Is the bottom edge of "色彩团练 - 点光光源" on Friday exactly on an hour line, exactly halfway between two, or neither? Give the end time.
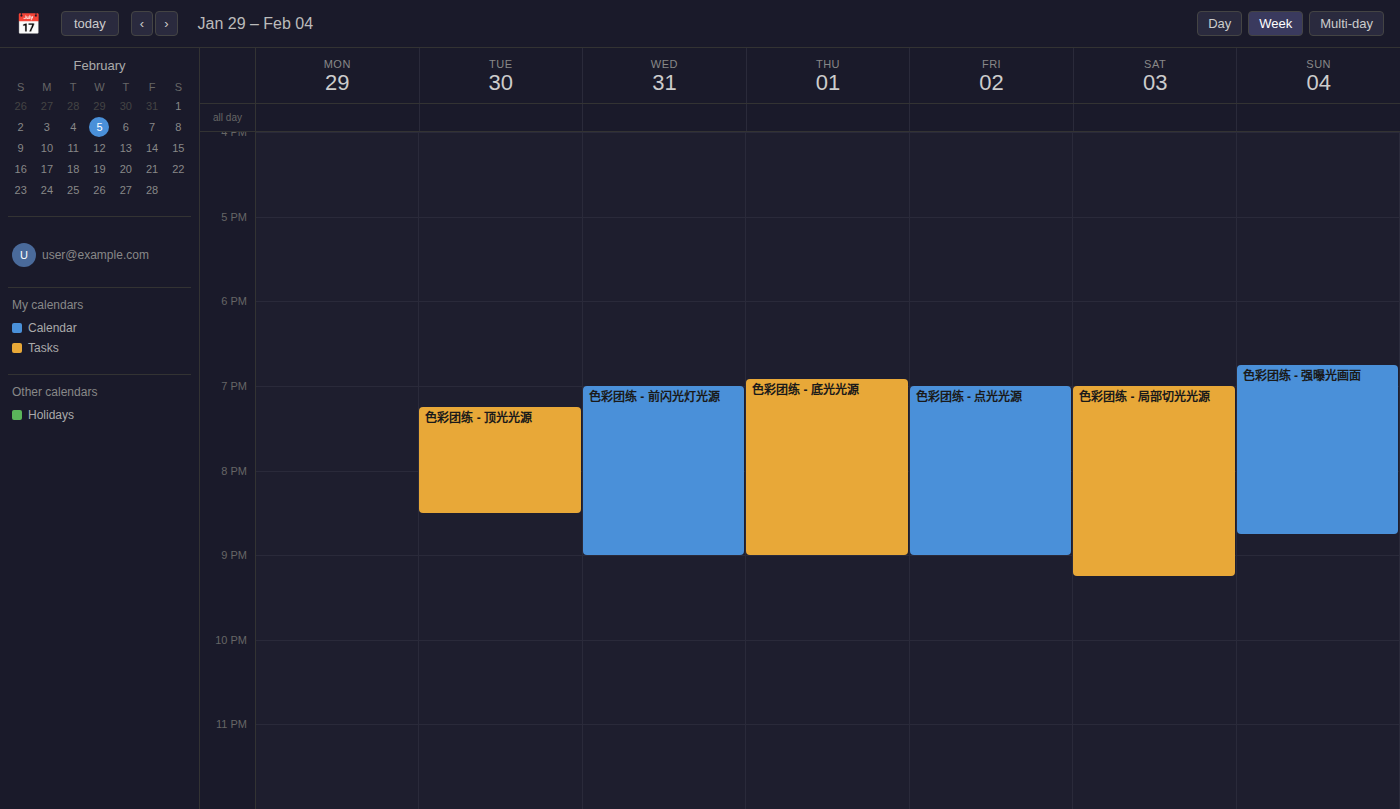
21:00 -- exactly on the 21:00 line.